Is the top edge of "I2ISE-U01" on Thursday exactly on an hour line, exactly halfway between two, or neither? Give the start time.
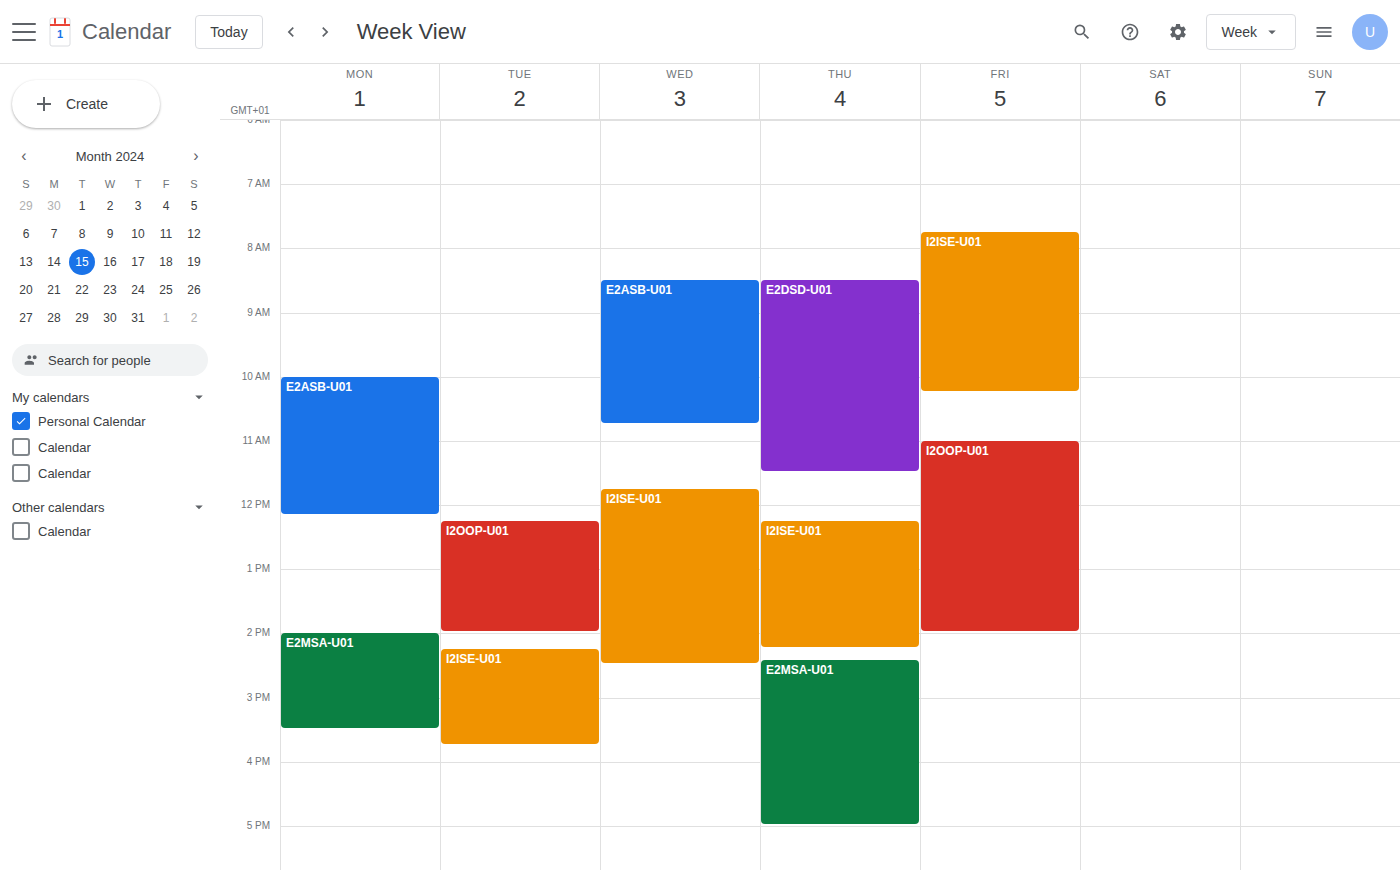
12:15 PM -- neither: a quarter of the way from the 12 PM line to the 1 PM line.